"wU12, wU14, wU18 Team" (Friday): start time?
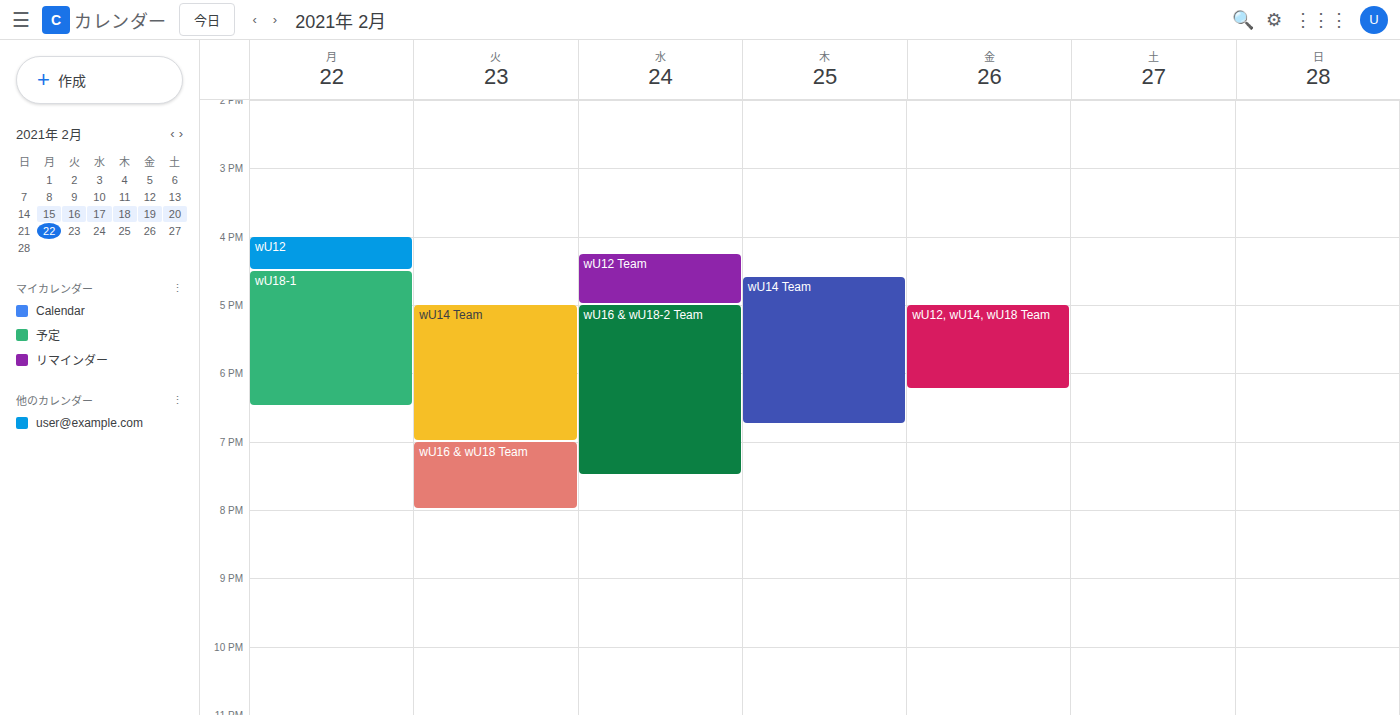
5:00 PM